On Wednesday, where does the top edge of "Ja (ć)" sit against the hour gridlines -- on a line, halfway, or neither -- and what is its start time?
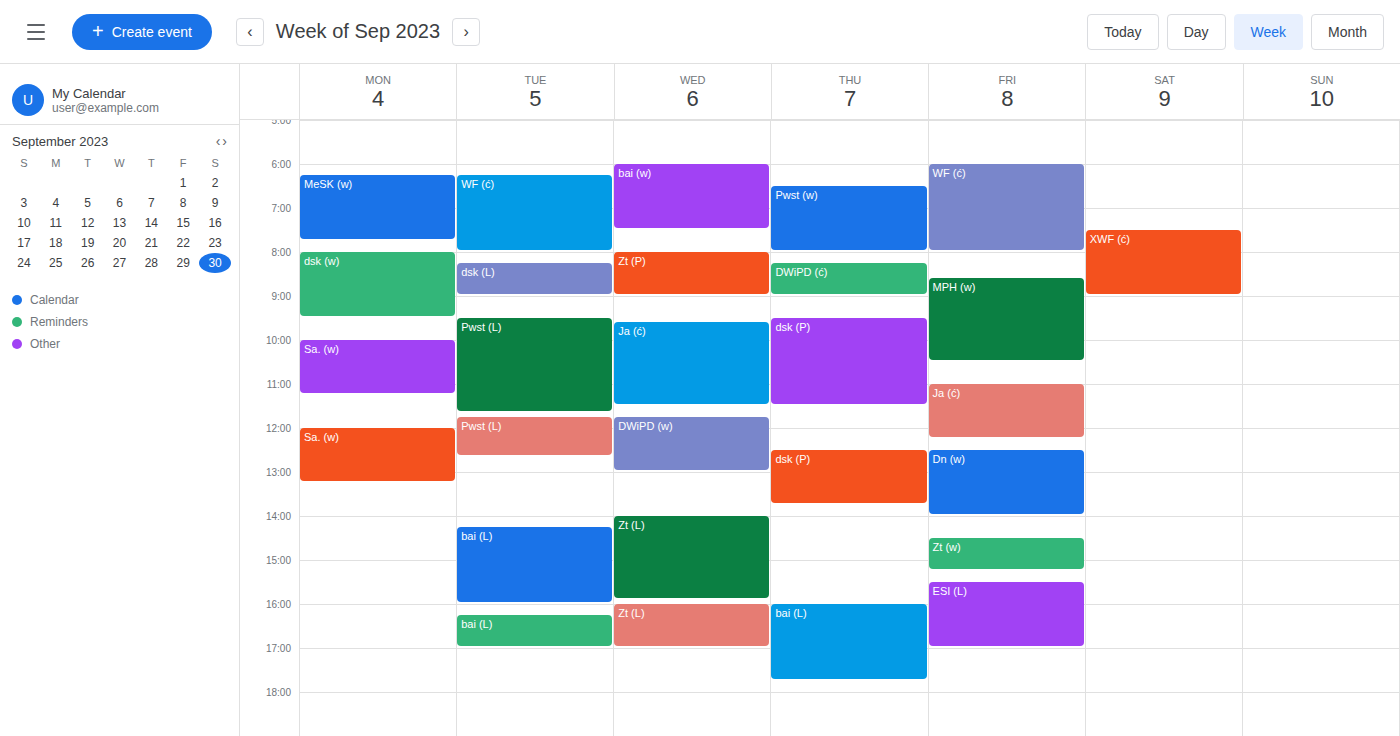
09:35 -- neither: 35 minutes below the 09:00 line and 25 minutes above the 10:00 line.